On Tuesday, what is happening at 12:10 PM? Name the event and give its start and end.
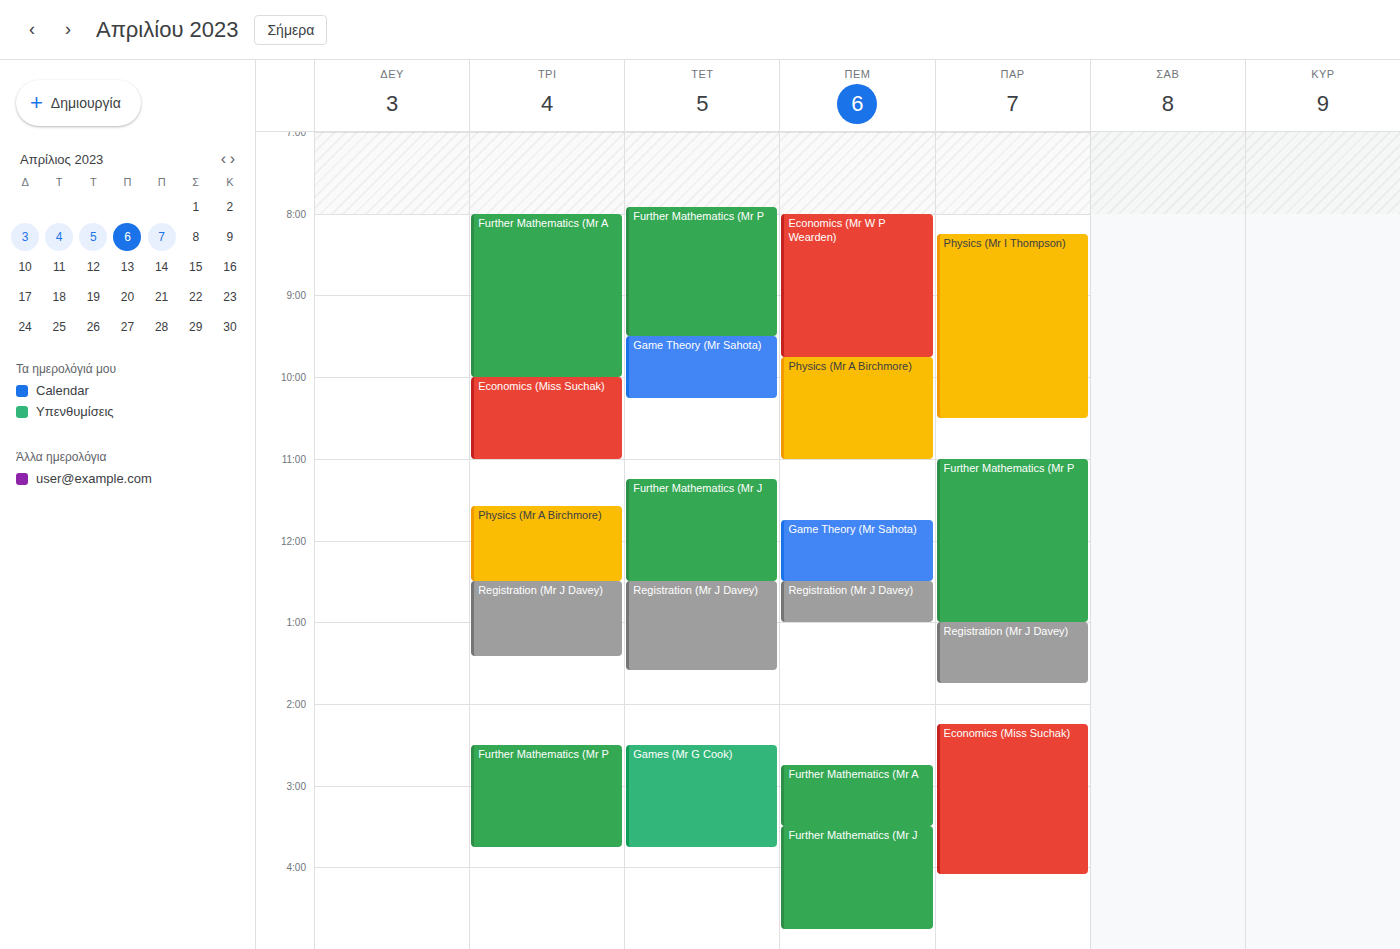
"Physics (Mr A Birchmore)", 11:35 AM to 12:30 PM